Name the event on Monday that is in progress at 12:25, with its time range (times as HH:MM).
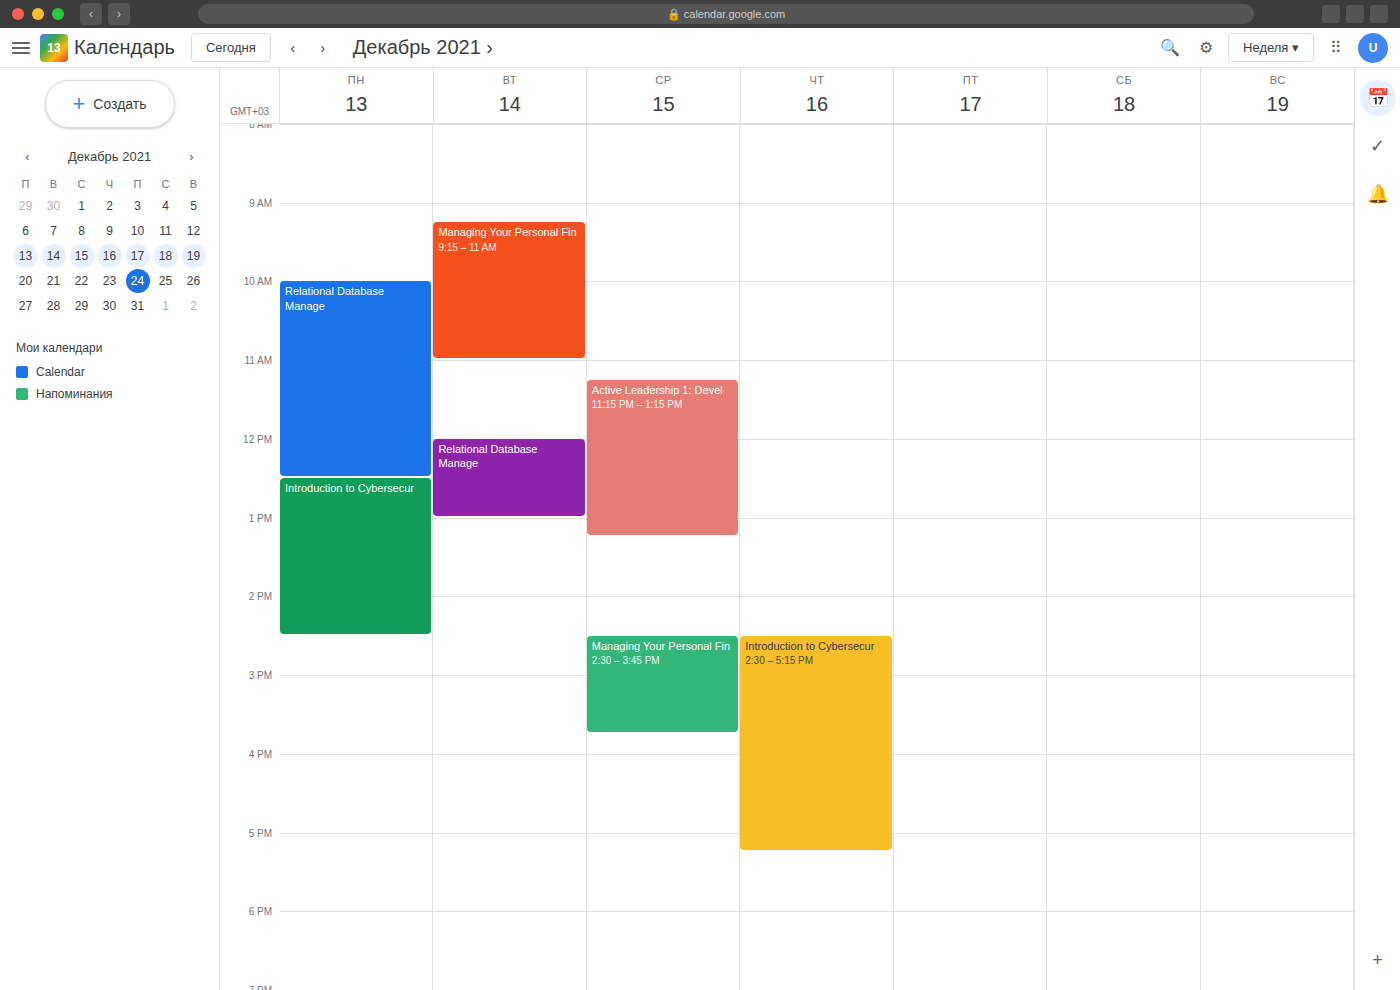
"Relational Database Manage", 10:00 to 12:30